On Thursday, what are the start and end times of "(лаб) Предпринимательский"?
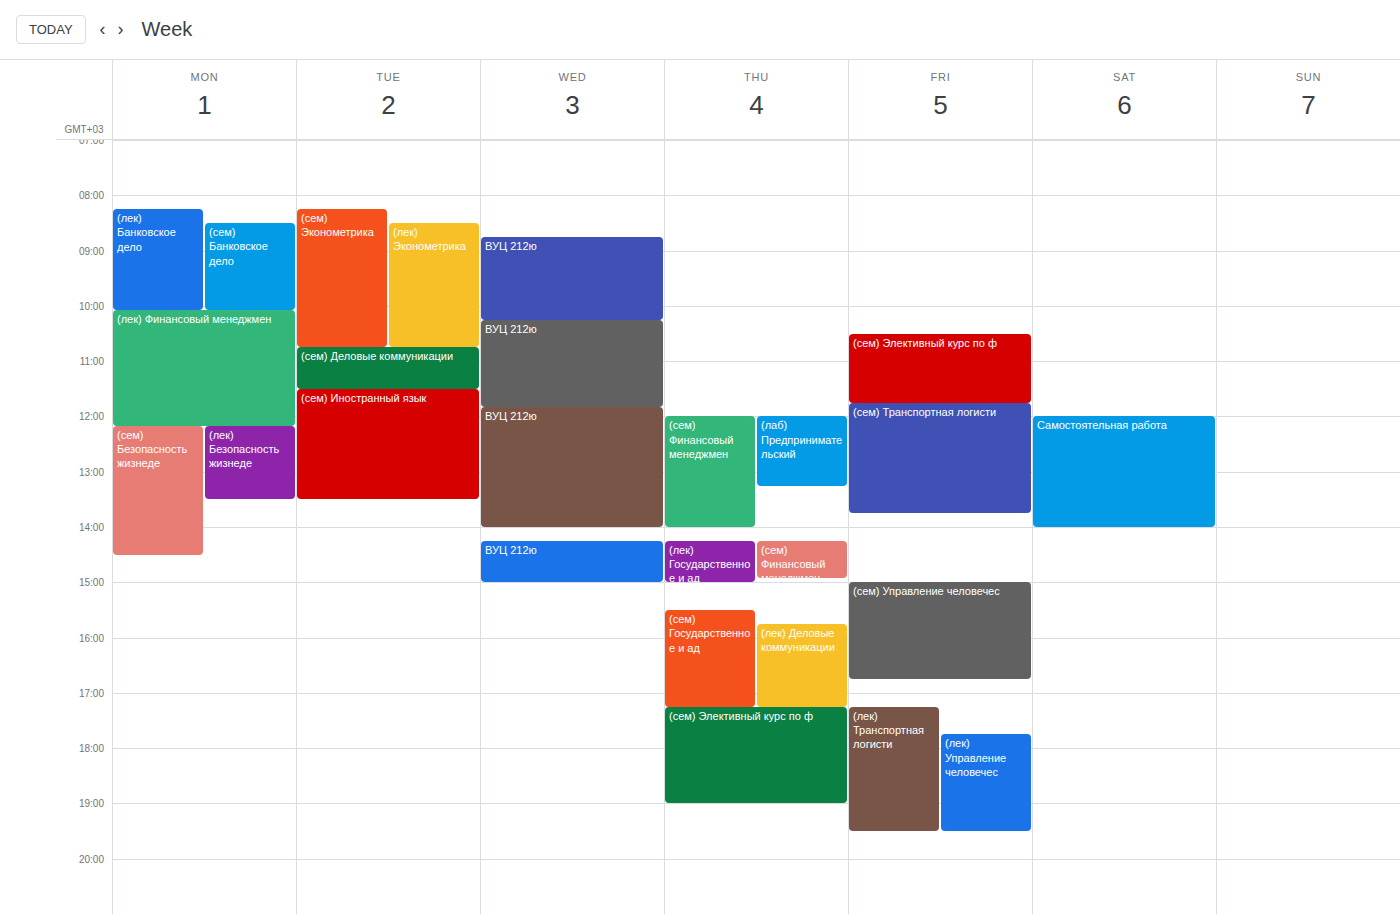
12:00 PM to 1:15 PM